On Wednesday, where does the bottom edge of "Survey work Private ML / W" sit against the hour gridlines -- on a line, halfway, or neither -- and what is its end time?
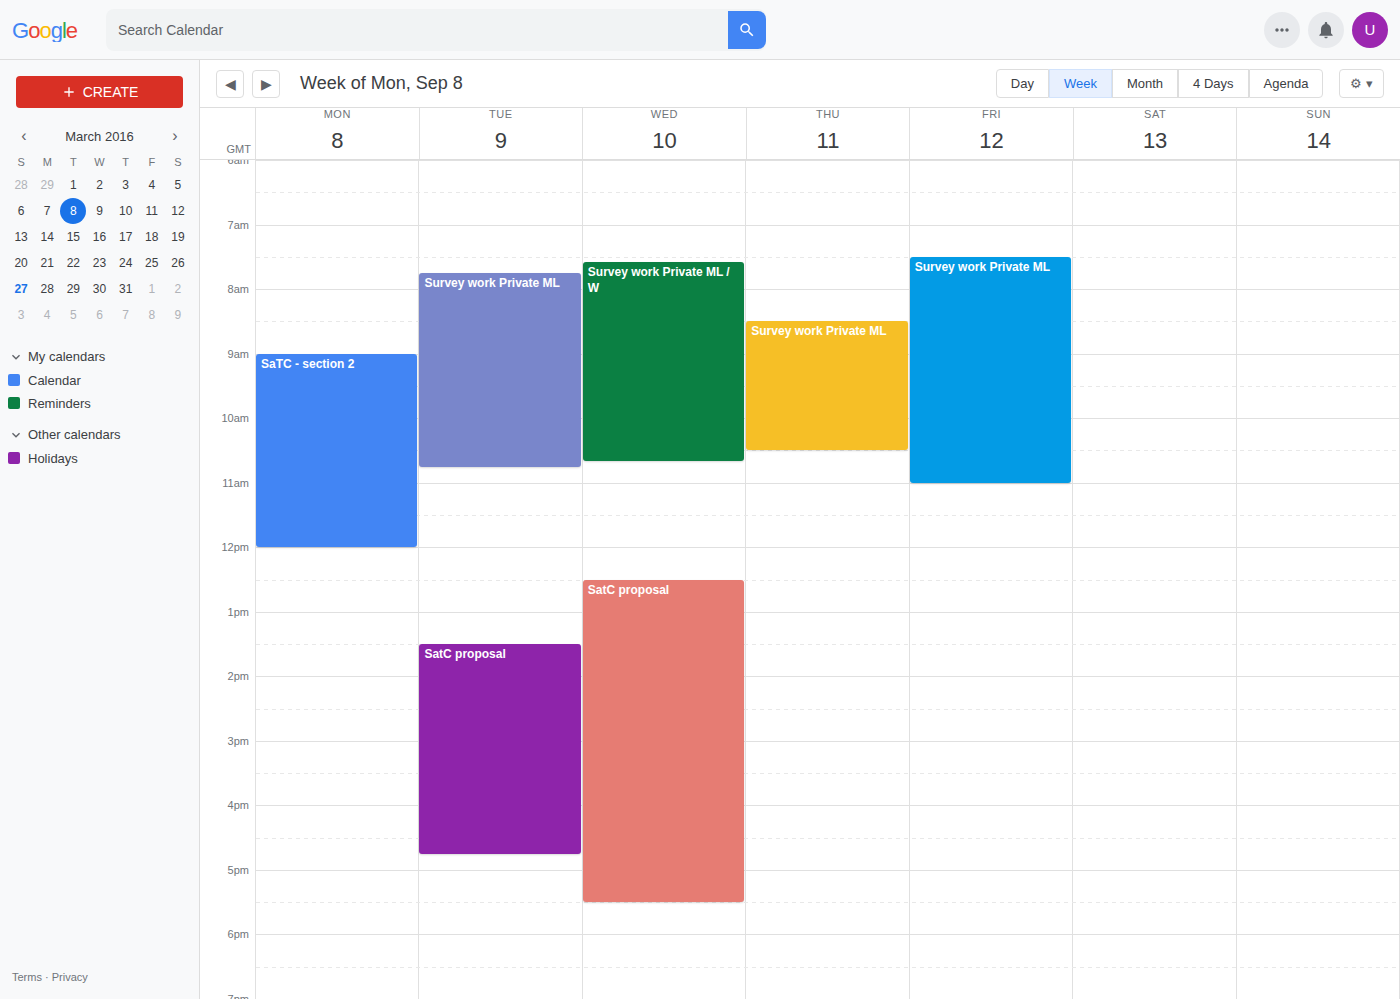
10:40 AM -- neither: 40 minutes below the 10 AM line and 20 minutes above the 11 AM line.